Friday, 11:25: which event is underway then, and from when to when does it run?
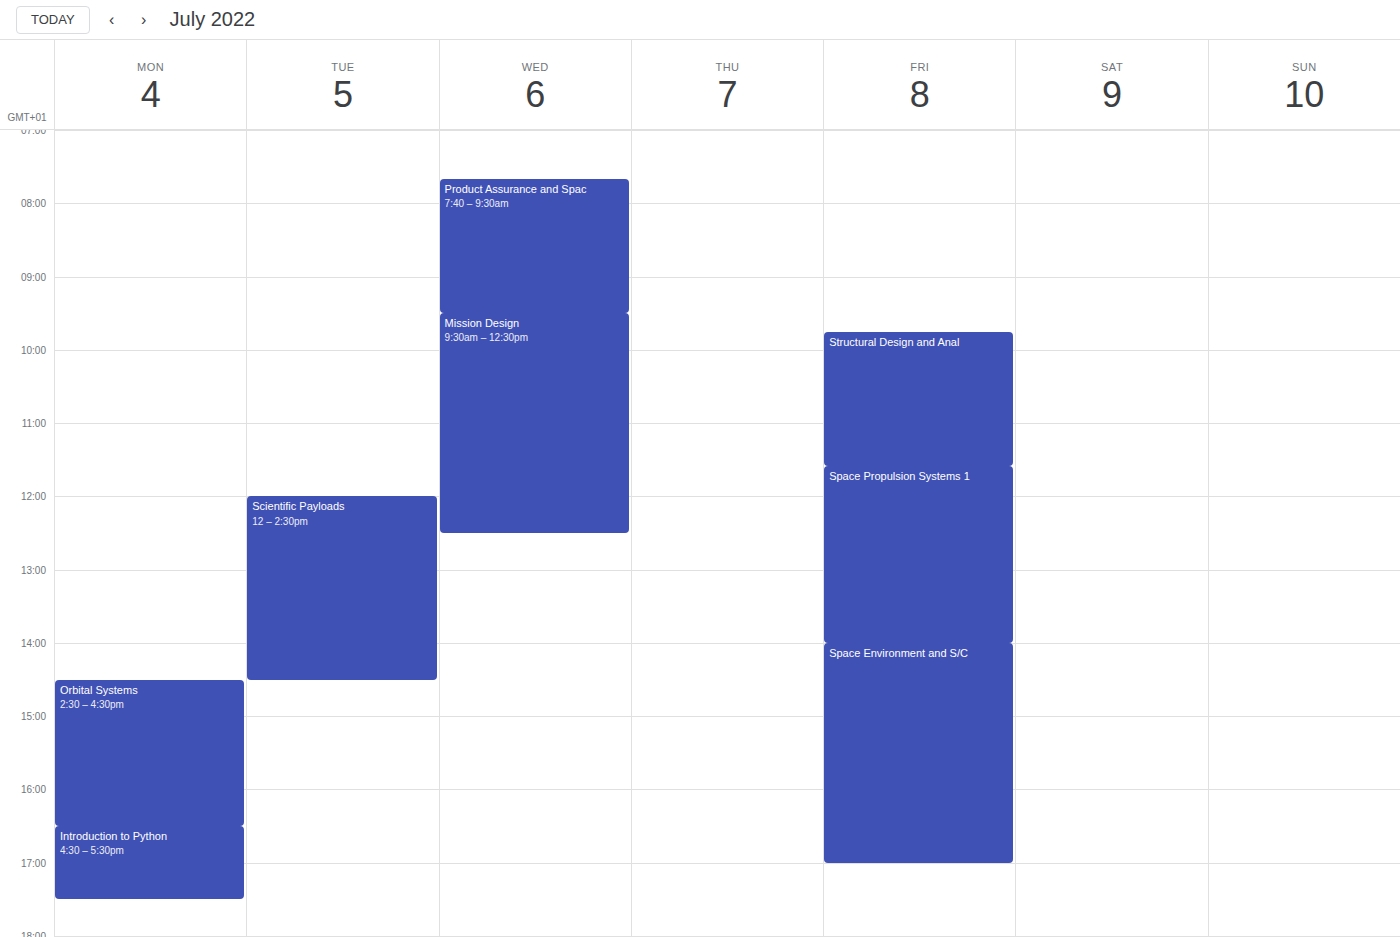
"Structural Design and Anal", 09:45 to 11:35